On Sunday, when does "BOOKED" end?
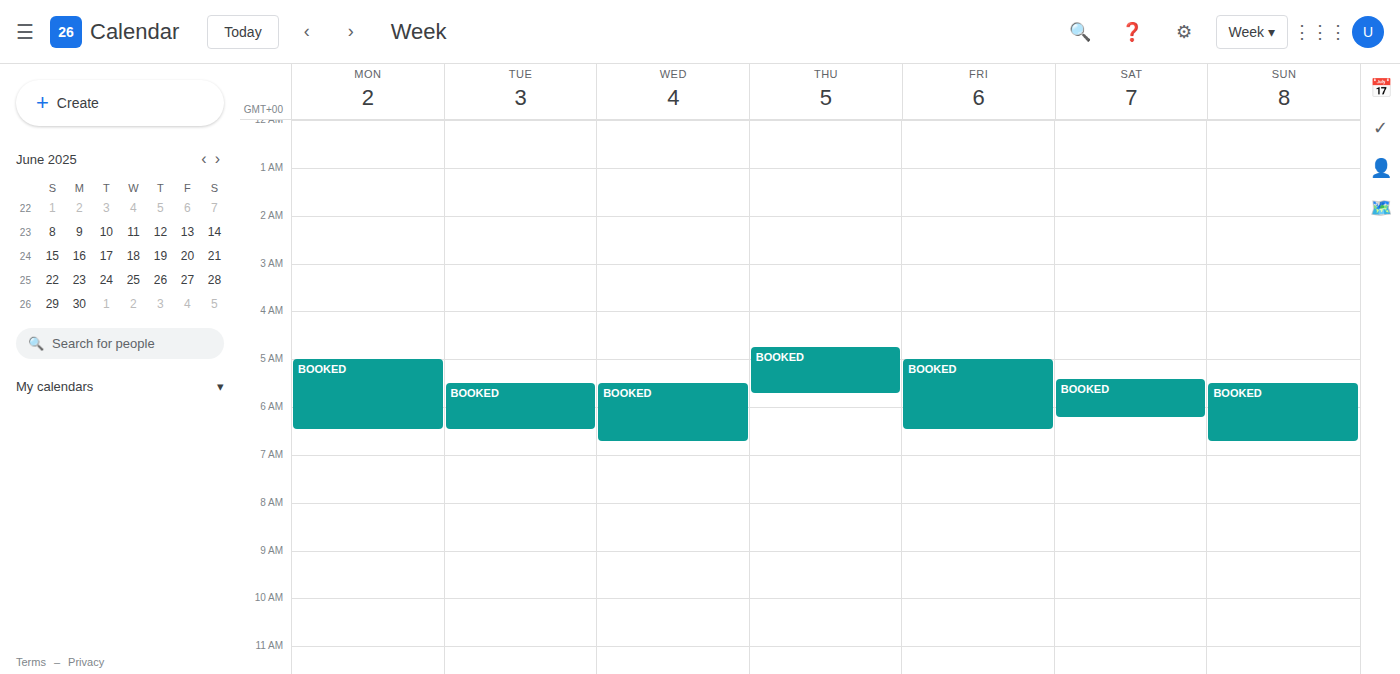
06:45